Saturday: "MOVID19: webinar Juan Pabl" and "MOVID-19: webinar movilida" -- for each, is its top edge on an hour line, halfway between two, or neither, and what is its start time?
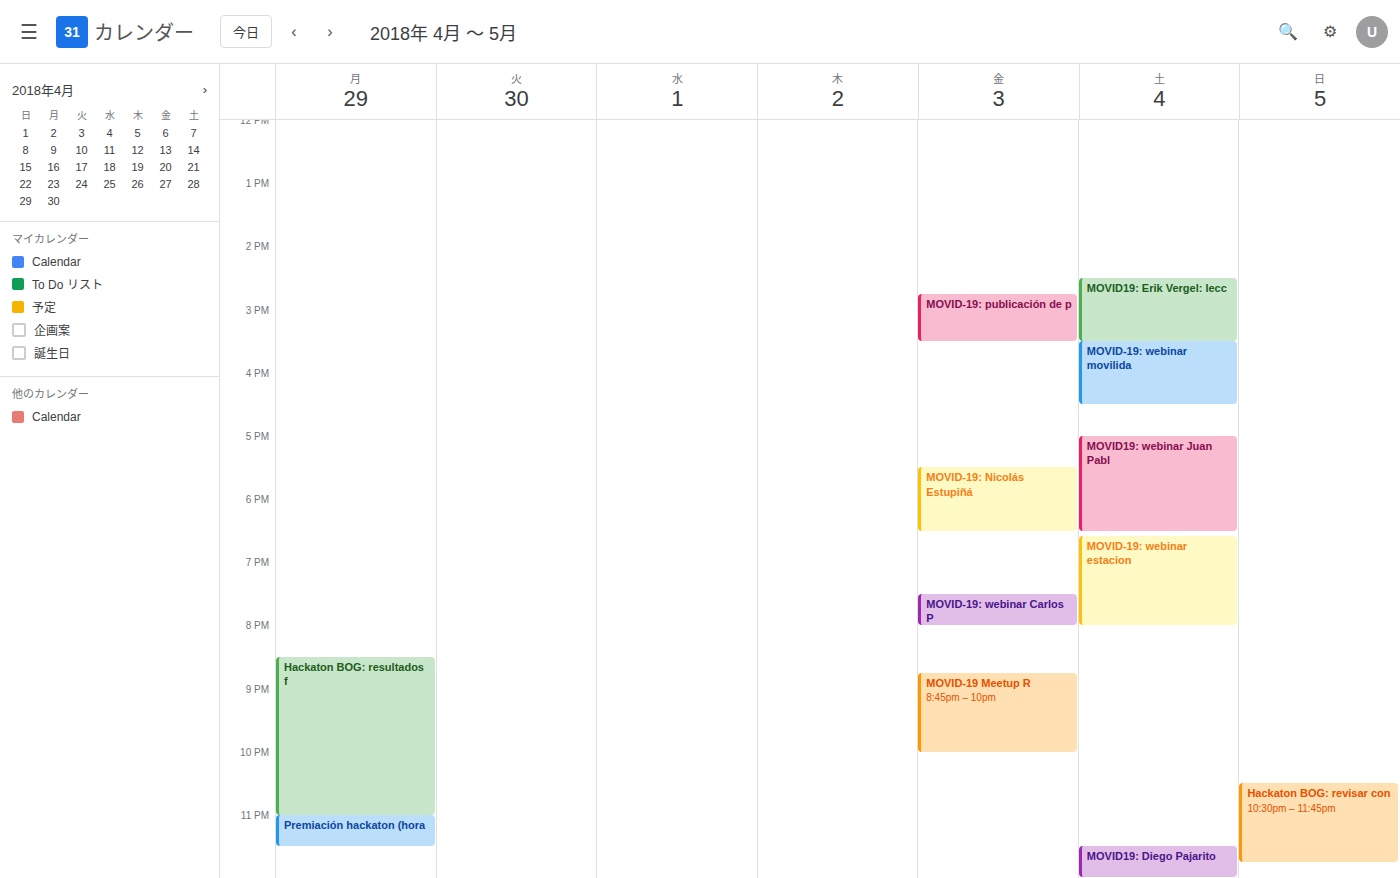
"MOVID19: webinar Juan Pabl": 5:00 PM, exactly on the 5 PM line. "MOVID-19: webinar movilida": 3:30 PM, halfway between the 3 PM and 4 PM lines.